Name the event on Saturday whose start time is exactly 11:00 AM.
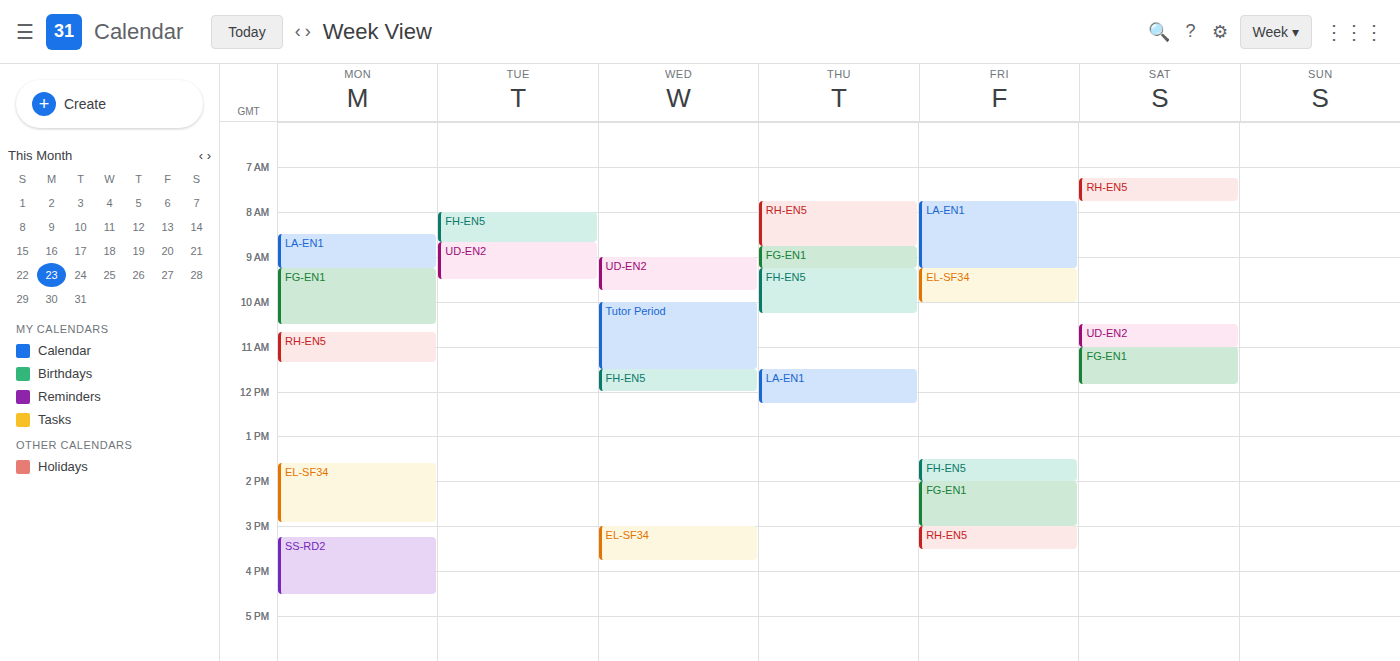
"FG-EN1"